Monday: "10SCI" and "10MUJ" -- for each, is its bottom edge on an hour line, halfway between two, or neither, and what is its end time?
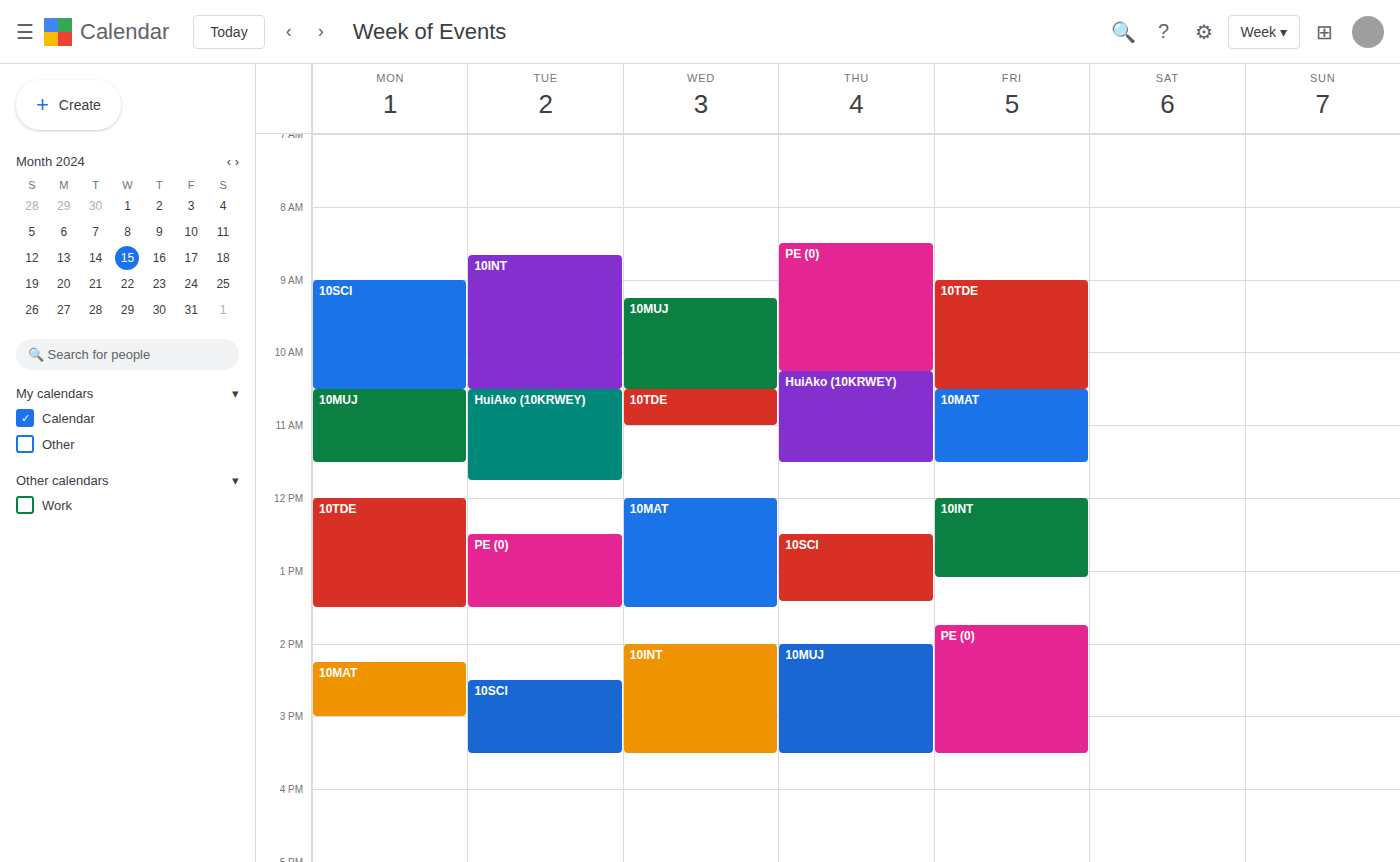
"10SCI": 10:30 AM, halfway between the 10 AM and 11 AM lines. "10MUJ": 11:30 AM, halfway between the 11 AM and 12 PM lines.